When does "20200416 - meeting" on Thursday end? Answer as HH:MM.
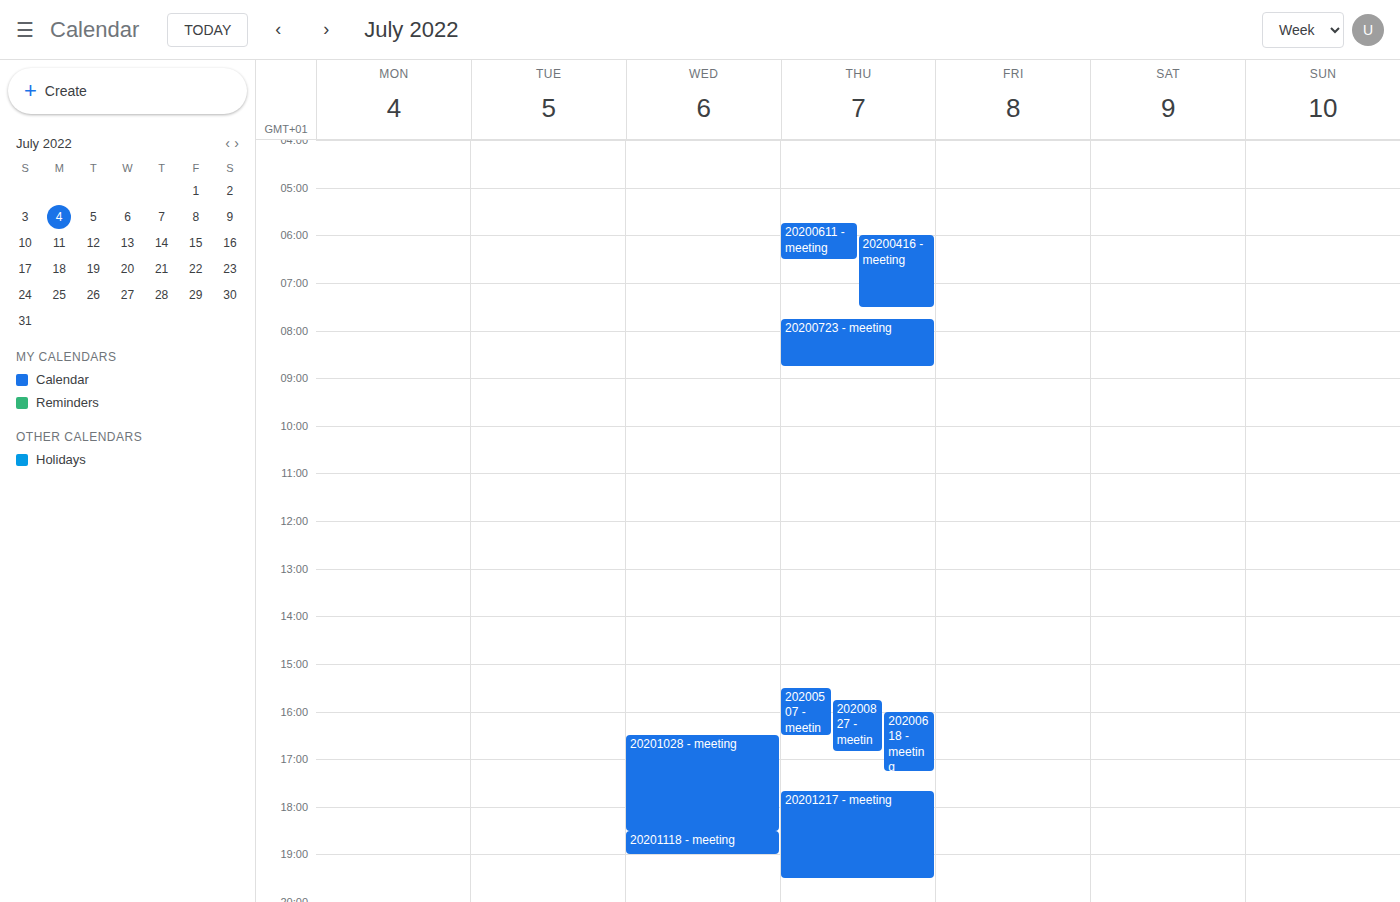
07:30